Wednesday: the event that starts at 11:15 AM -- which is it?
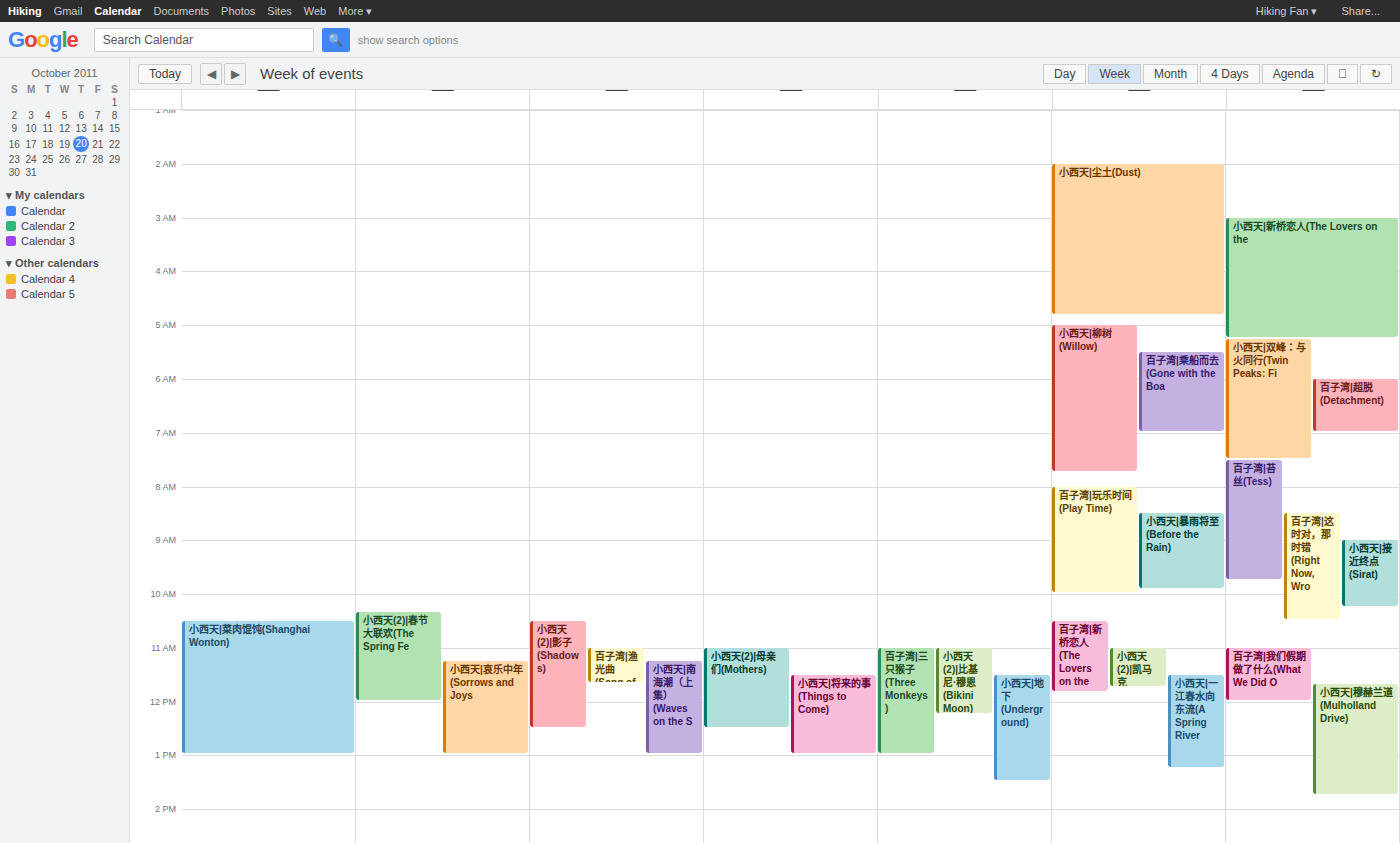
"小西天|南海潮（上集）(Waves on the S"